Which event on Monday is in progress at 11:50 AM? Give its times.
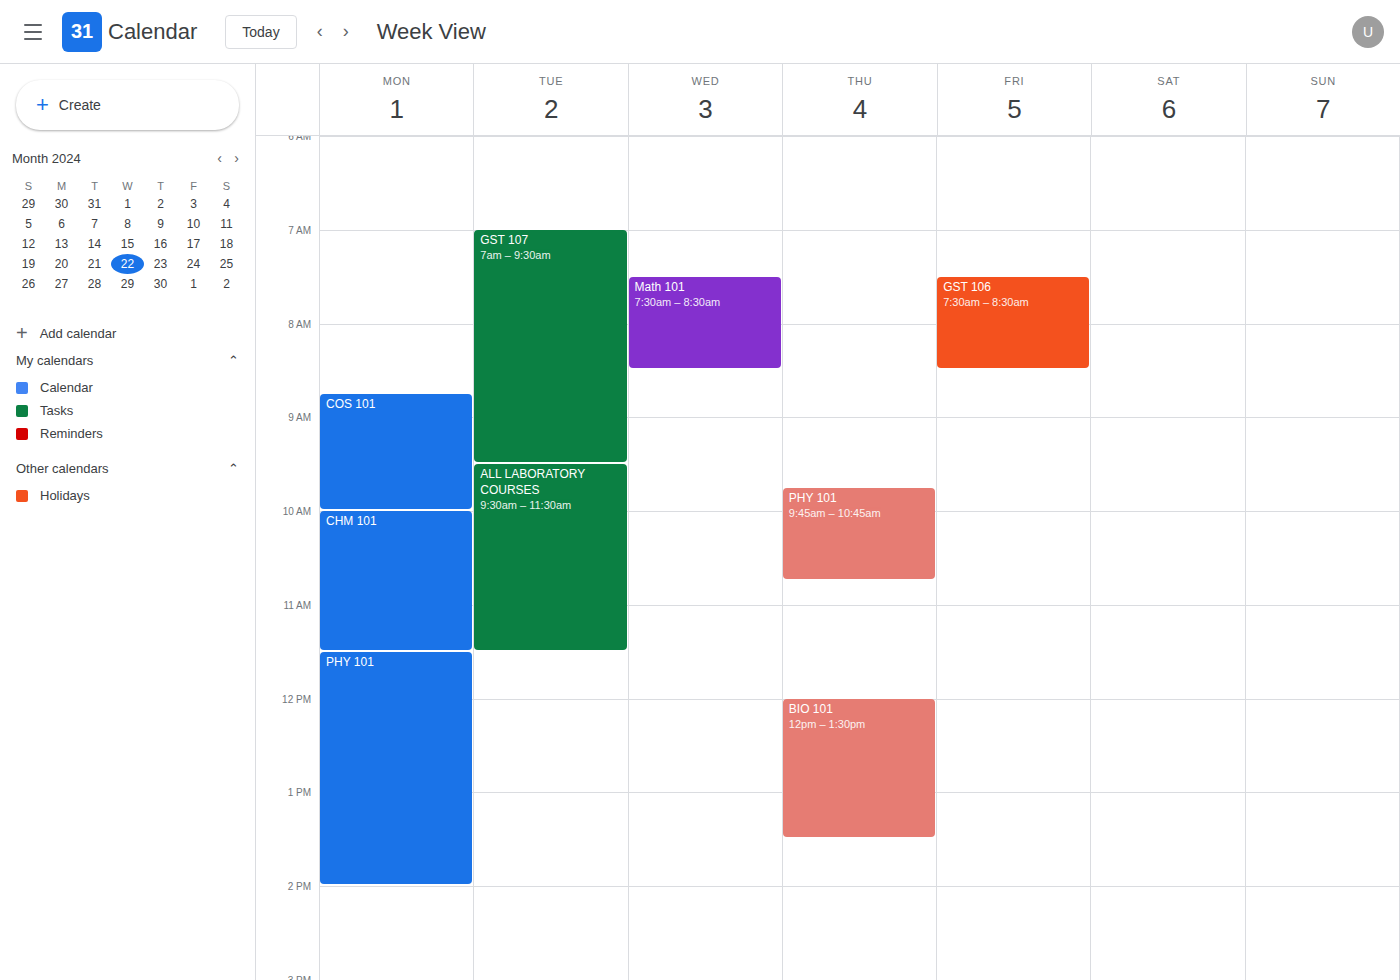
"PHY 101", 11:30 AM to 2:00 PM